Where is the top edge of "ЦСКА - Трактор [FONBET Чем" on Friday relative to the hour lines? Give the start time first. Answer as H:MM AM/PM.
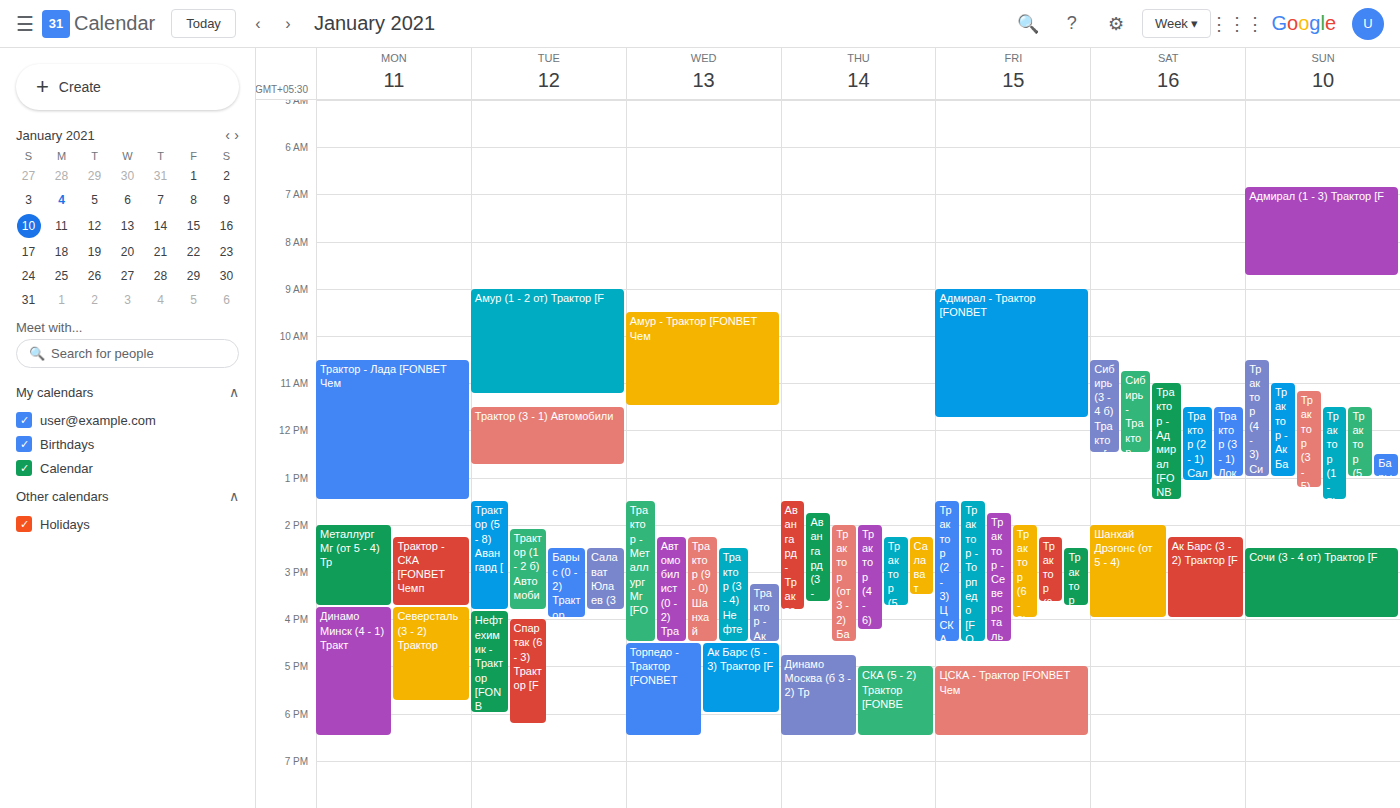
5:00 PM -- exactly on the 5 PM line.